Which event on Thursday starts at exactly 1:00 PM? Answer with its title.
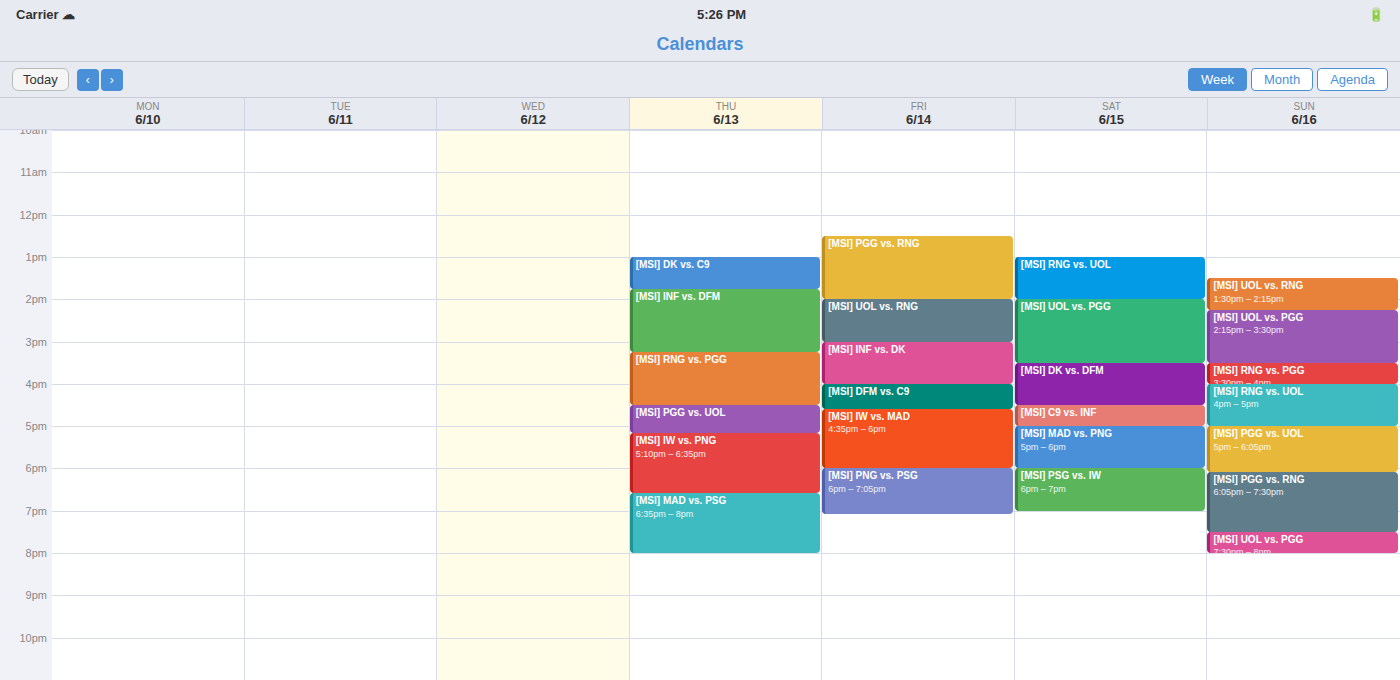
"[MSI] DK vs. C9"